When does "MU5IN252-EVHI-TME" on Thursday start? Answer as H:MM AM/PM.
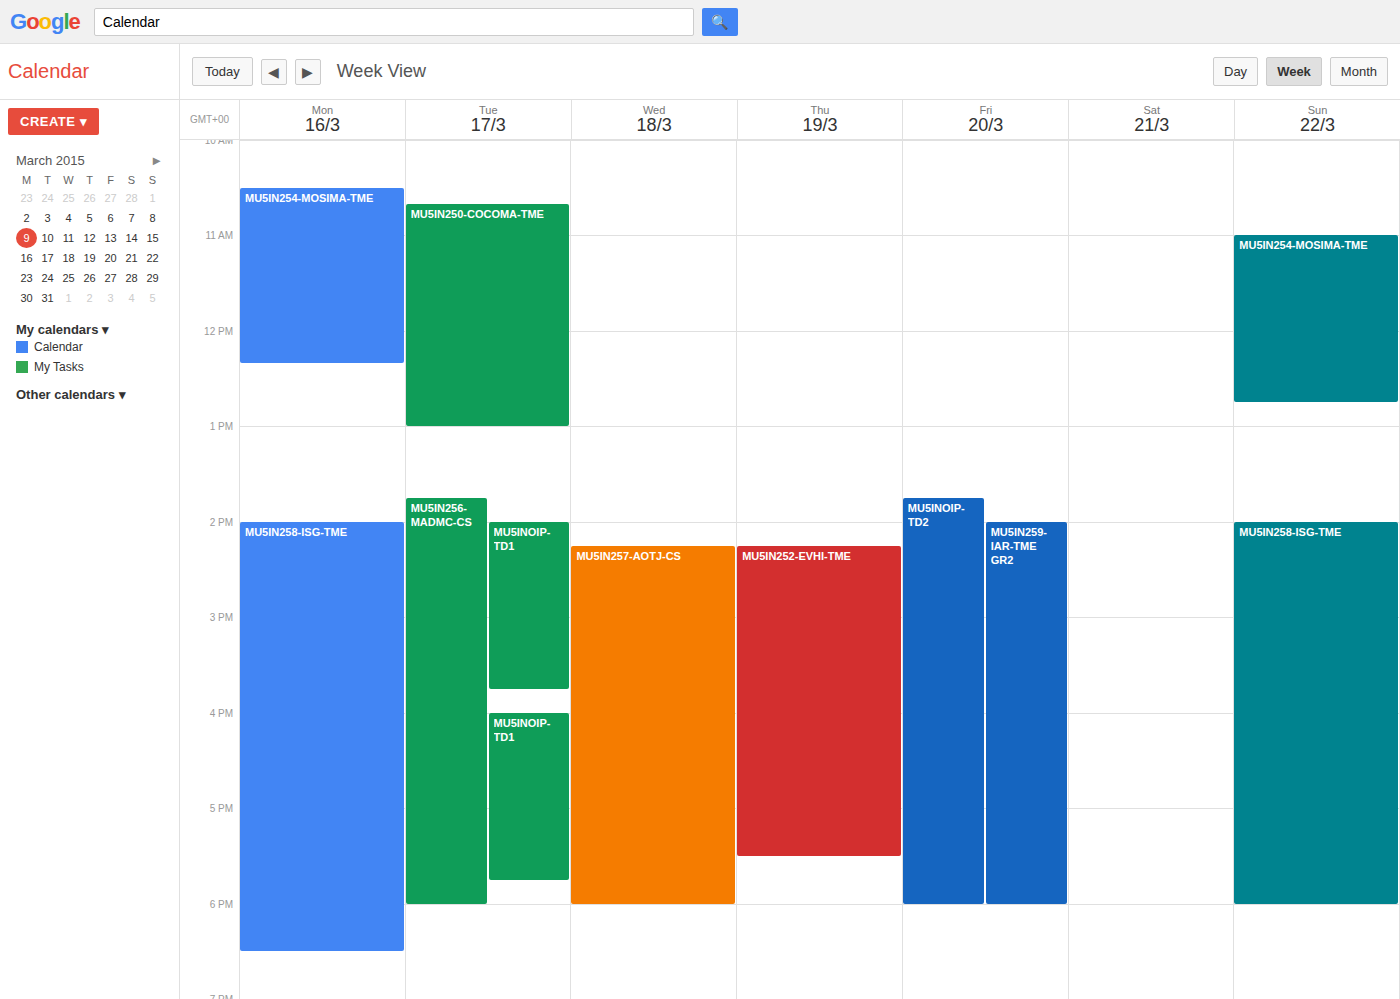
2:15 PM